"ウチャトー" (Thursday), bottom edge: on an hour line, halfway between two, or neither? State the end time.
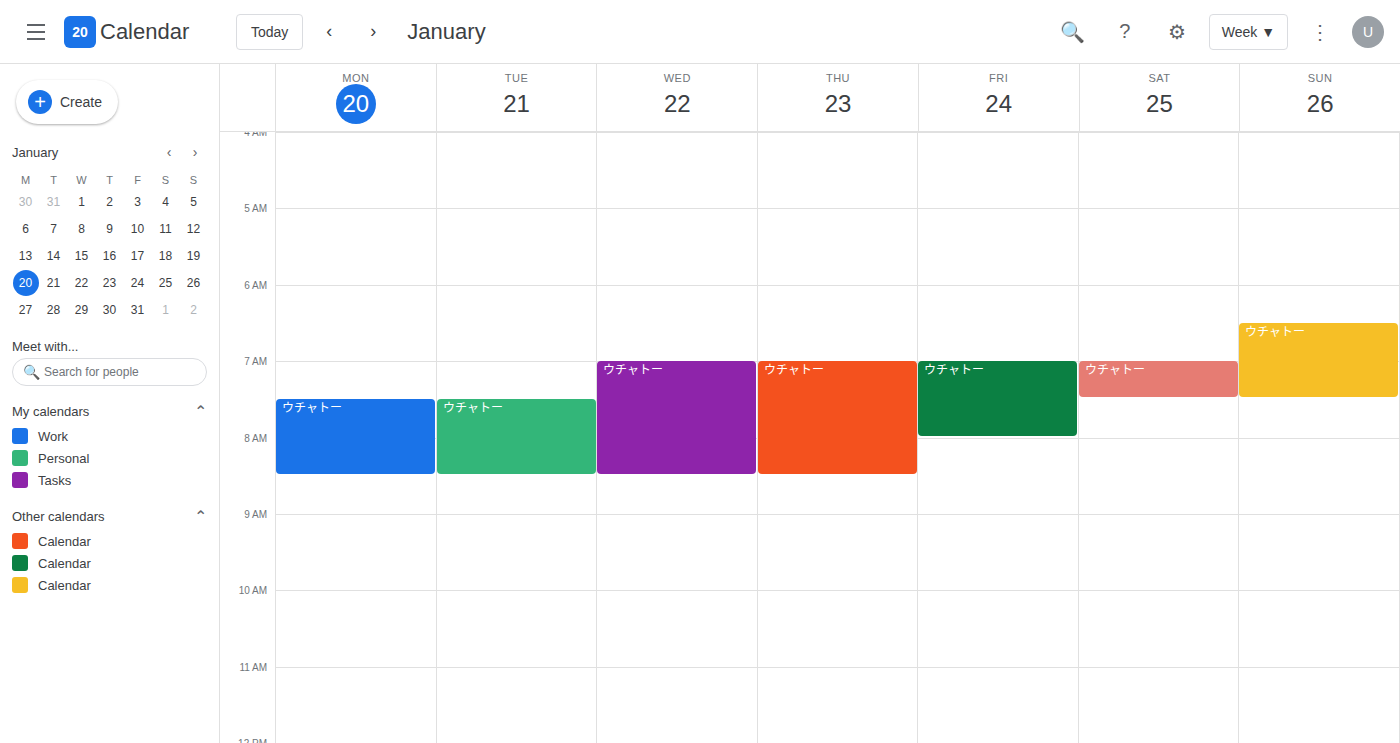
08:30 -- halfway between the 08:00 and 09:00 lines.